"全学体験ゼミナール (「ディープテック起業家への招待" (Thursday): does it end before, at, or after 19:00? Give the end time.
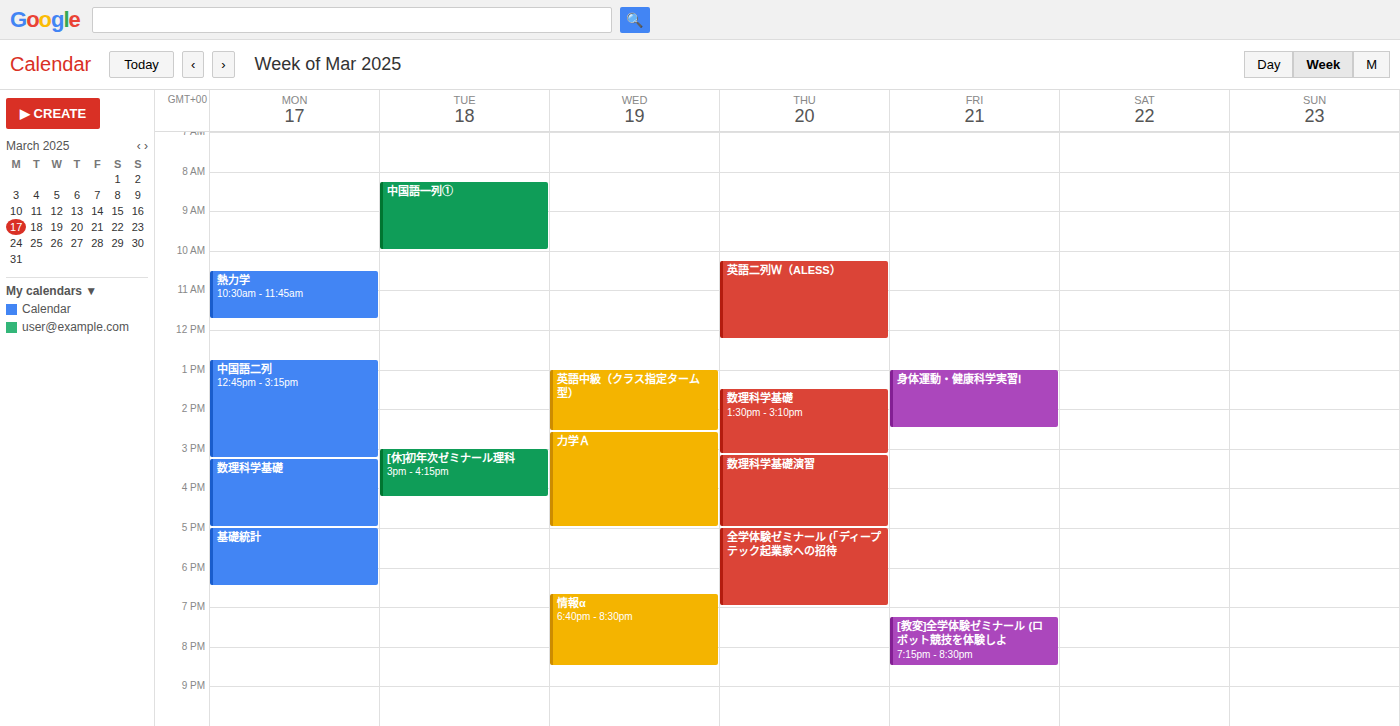
19:00 -- exactly at 19:00, on the 19:00 line.